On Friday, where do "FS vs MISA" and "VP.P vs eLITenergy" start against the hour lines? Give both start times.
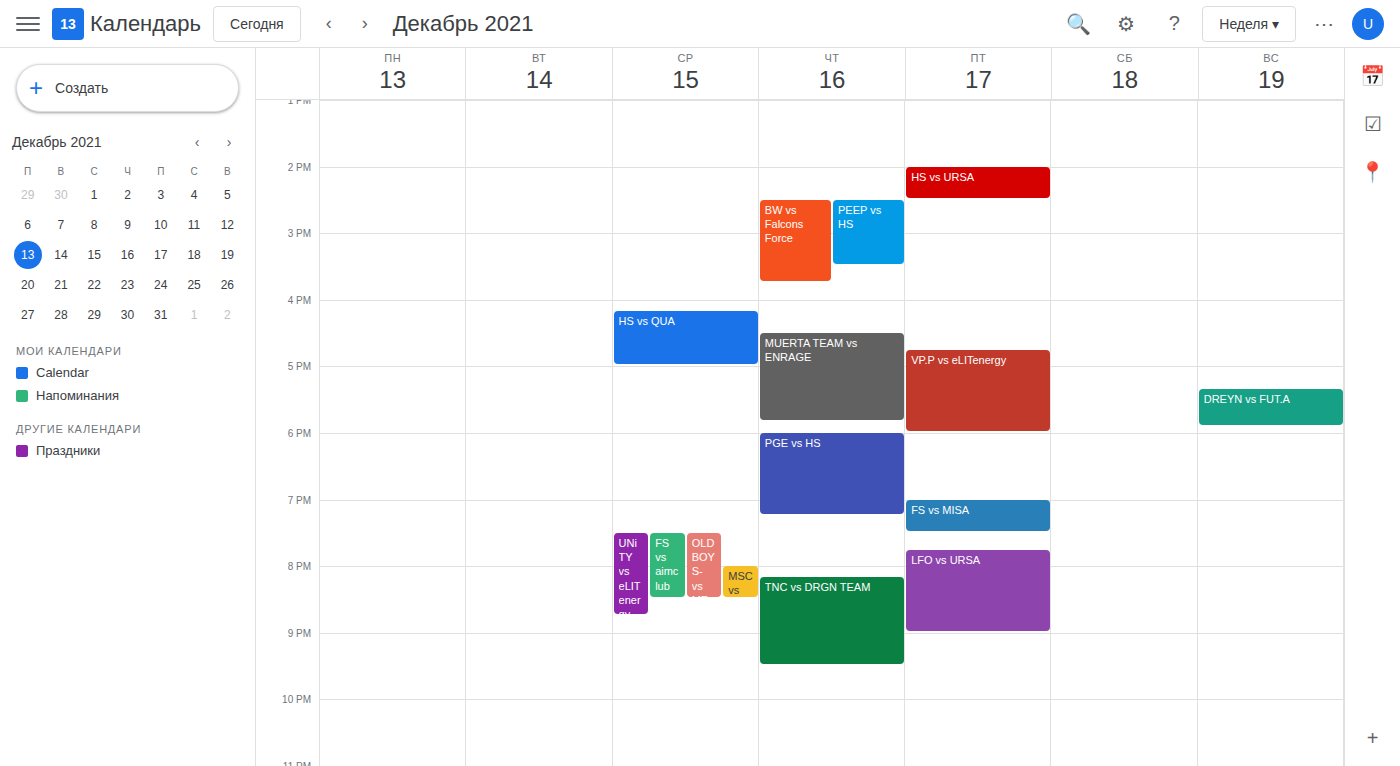
"FS vs MISA": 19:00, exactly on the 19:00 line. "VP.P vs eLITenergy": 16:45, neither: three quarters of the way from the 16:00 line to the 17:00 line.